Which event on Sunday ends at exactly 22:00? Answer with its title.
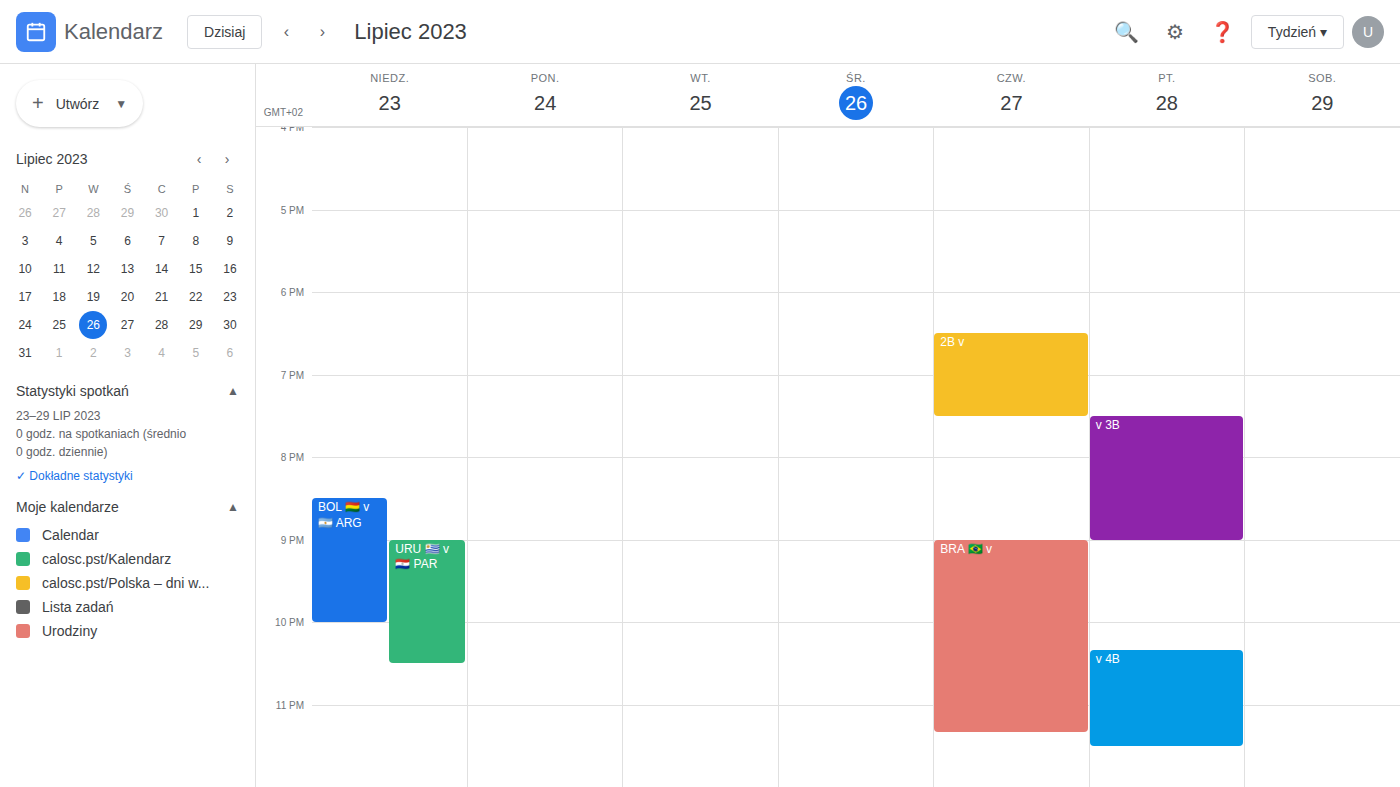
"BOL 🇧🇴 v 🇦🇷 ARG"